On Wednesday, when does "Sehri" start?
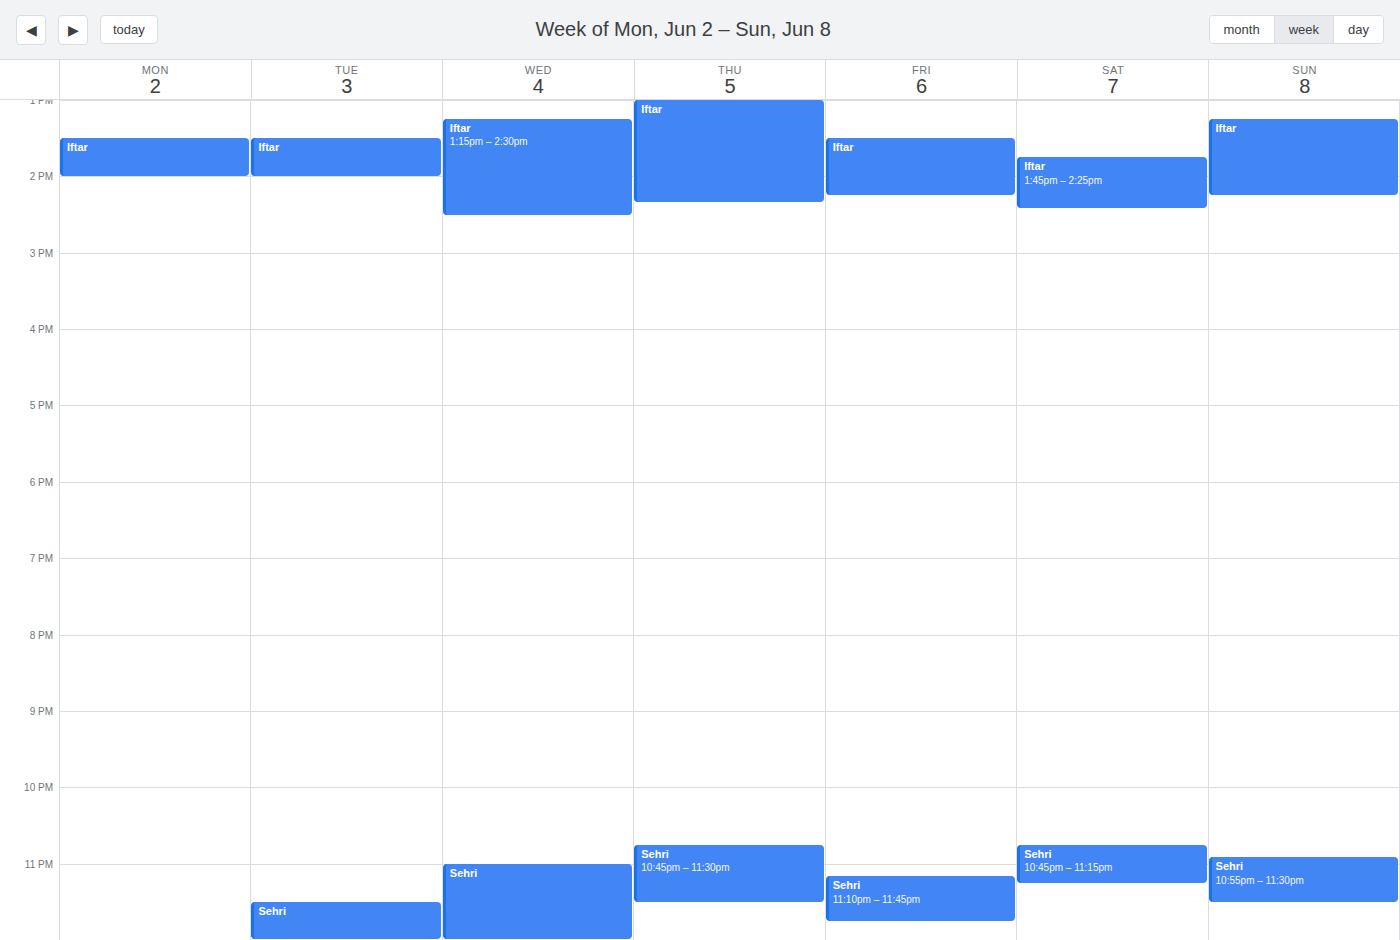
11:00 PM